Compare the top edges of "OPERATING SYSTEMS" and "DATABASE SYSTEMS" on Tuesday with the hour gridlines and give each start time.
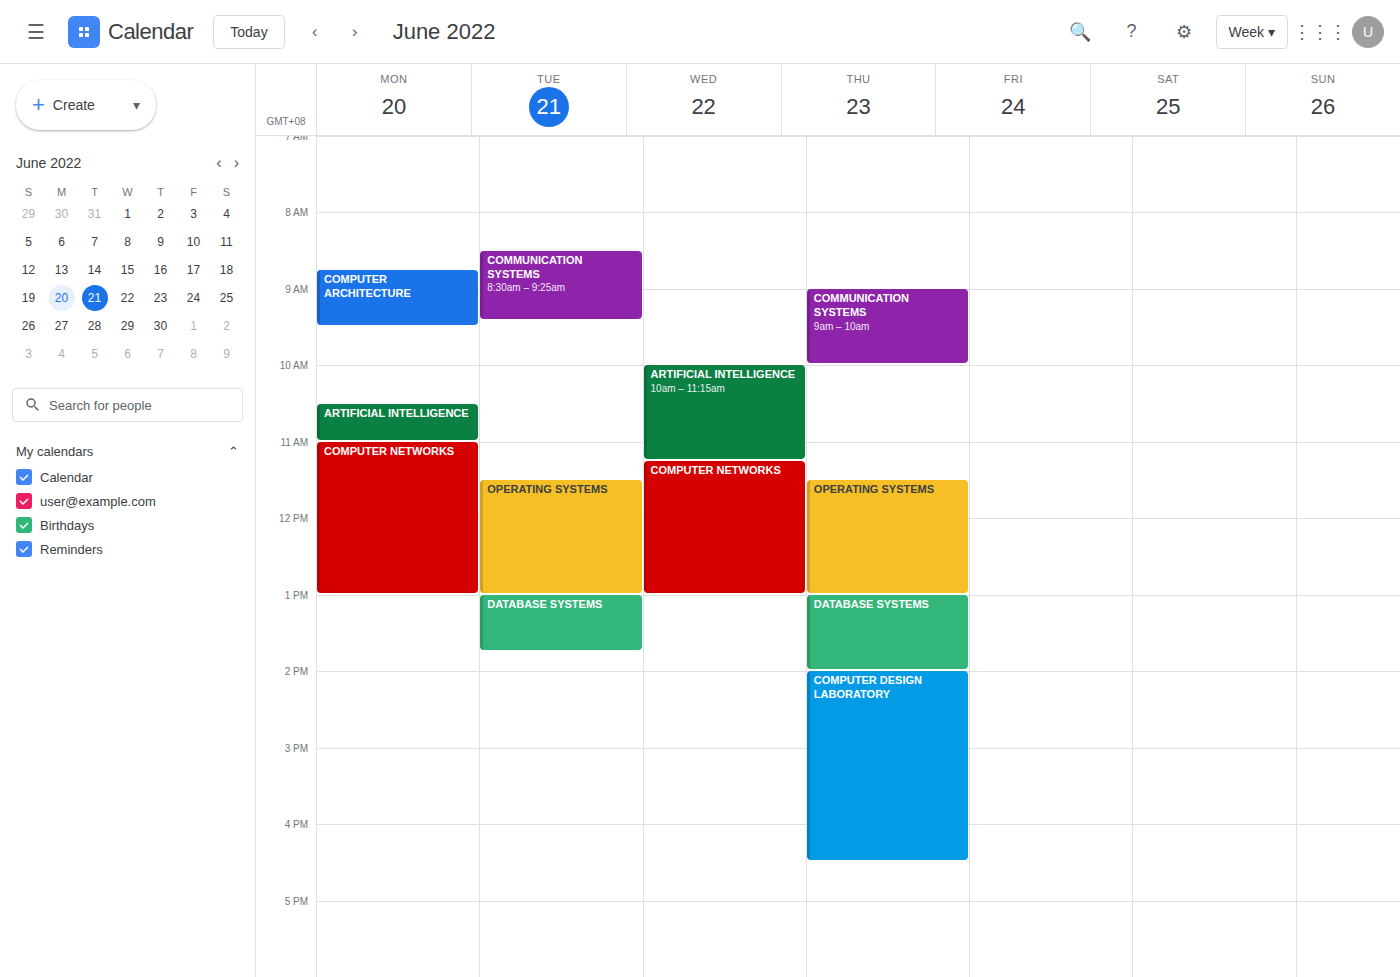
"OPERATING SYSTEMS": 11:30 AM, halfway between the 11 AM and 12 PM lines. "DATABASE SYSTEMS": 1:00 PM, exactly on the 1 PM line.